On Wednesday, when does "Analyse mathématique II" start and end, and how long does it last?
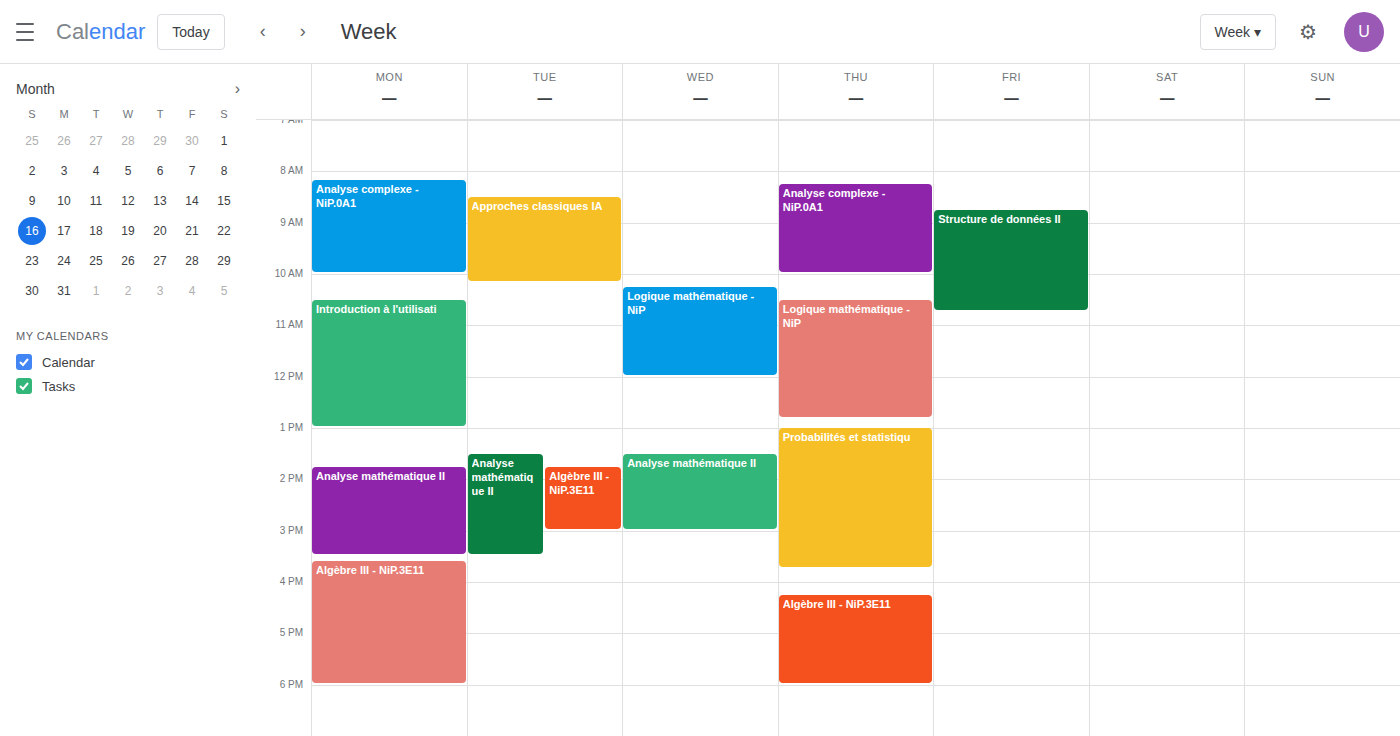
1:30 PM to 3:00 PM, 1 hour 30 minutes